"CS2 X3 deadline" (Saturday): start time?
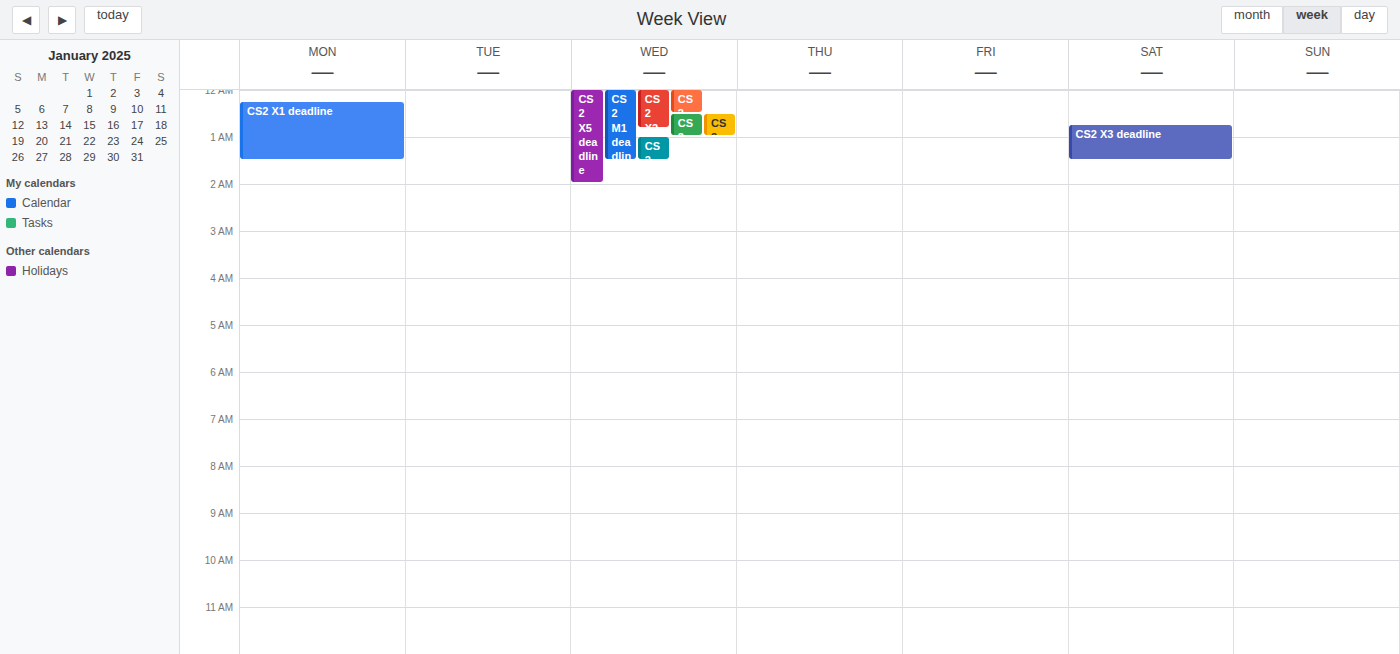
00:45